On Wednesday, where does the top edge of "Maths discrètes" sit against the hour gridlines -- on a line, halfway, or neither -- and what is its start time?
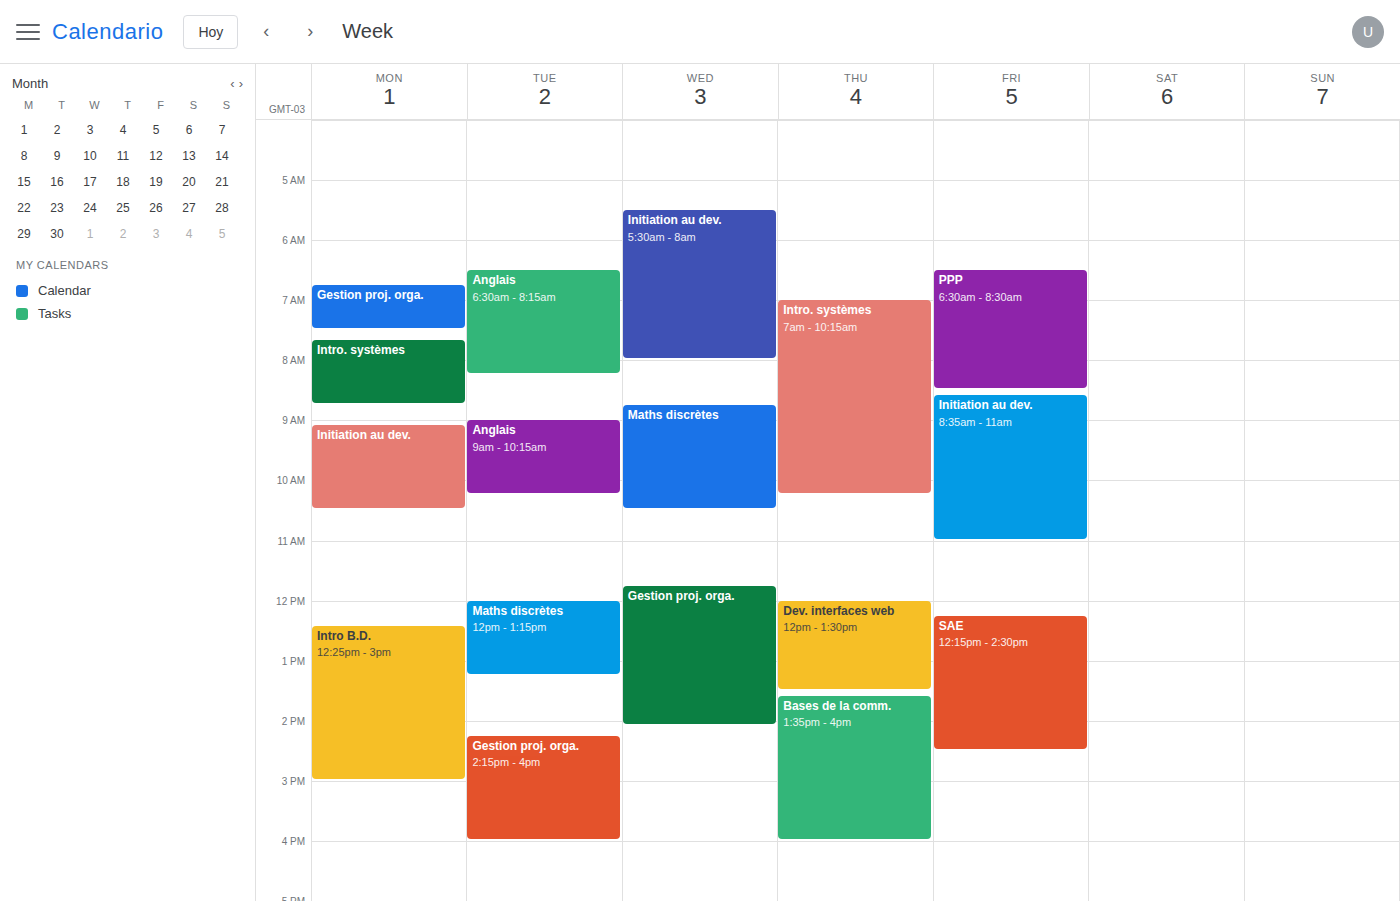
8:45 AM -- neither: three quarters of the way from the 8 AM line to the 9 AM line.